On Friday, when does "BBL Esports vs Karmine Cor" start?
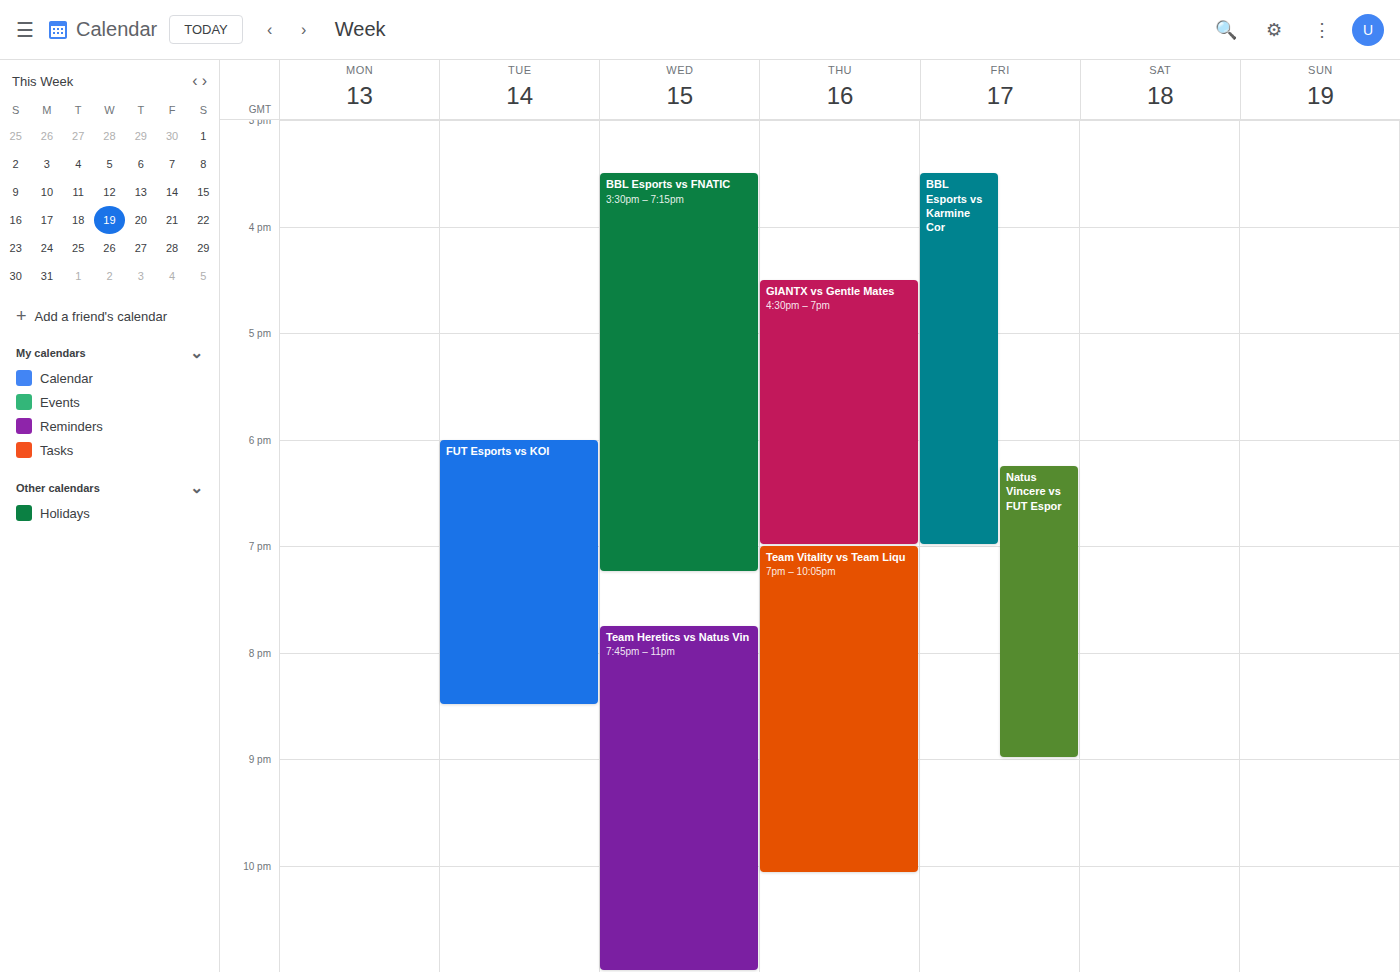
3:30 PM